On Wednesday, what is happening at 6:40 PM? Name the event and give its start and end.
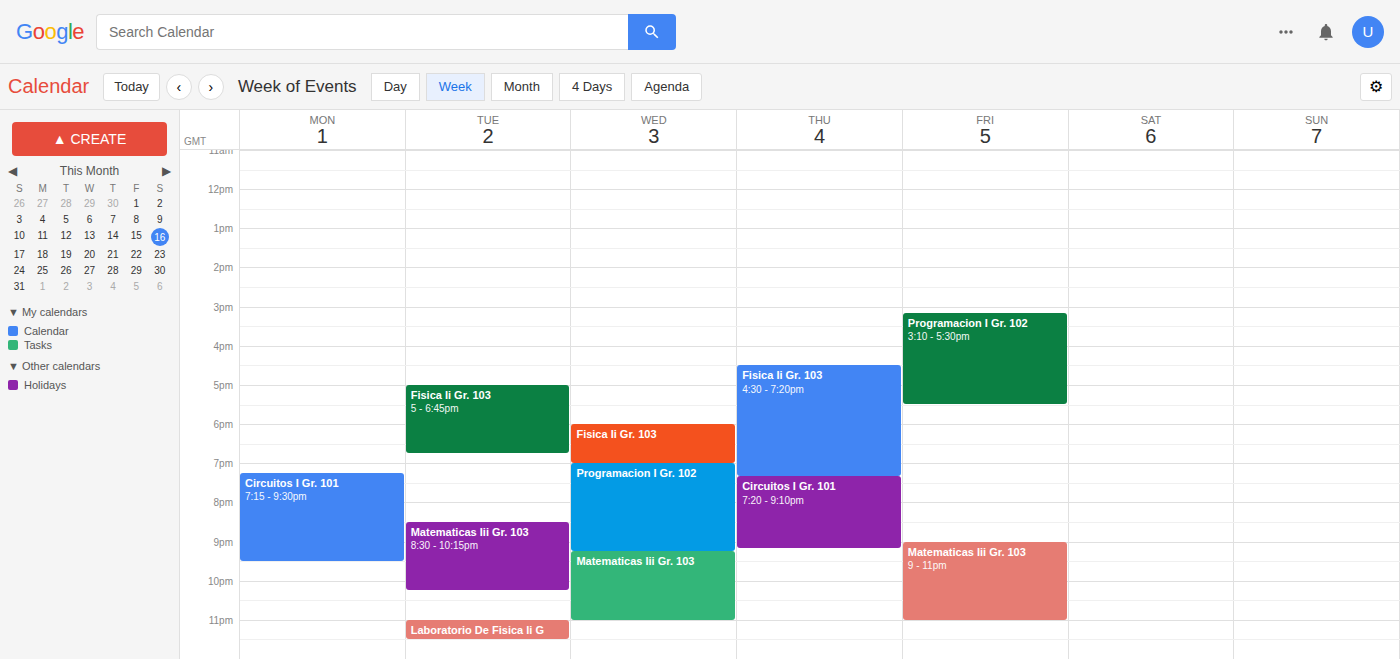
"Fisica Ii Gr. 103", 6:00 PM to 7:00 PM